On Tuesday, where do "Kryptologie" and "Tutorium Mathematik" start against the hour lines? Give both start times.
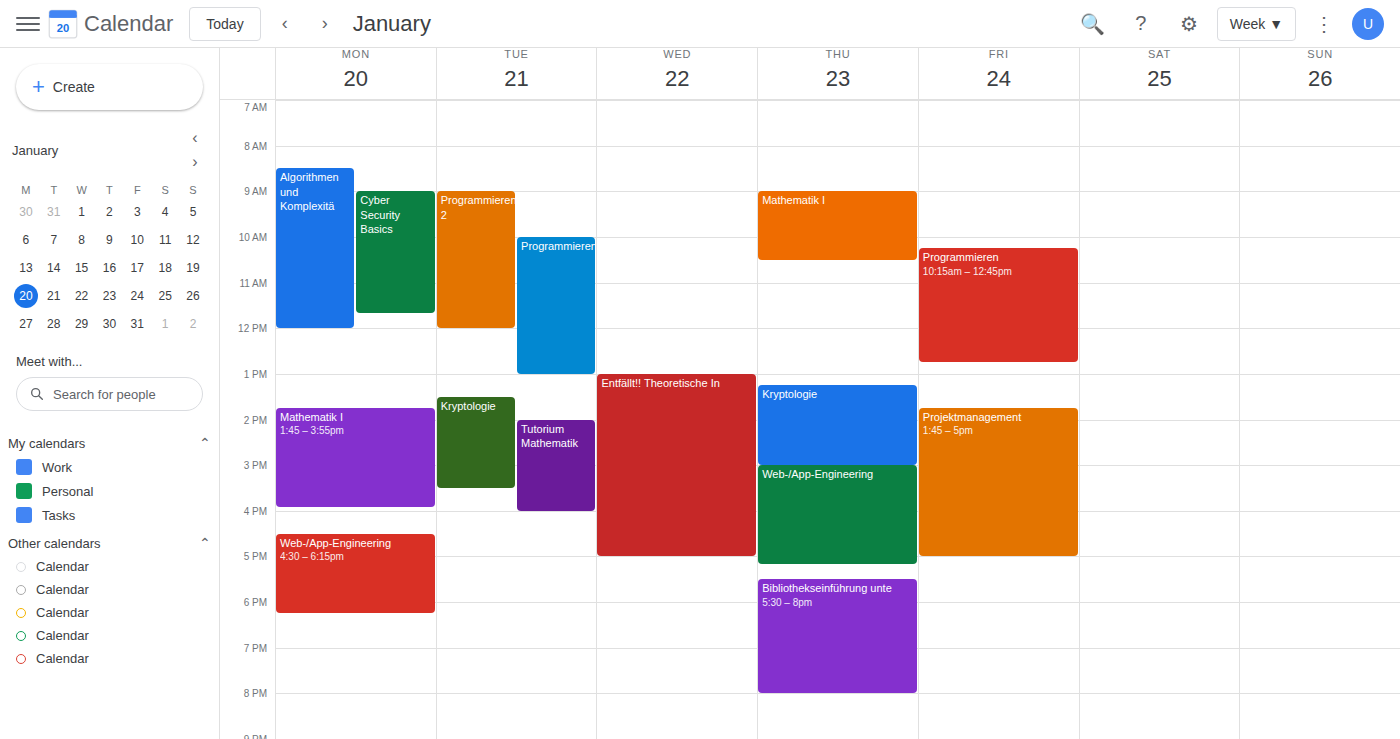
"Kryptologie": 1:30 PM, halfway between the 1 PM and 2 PM lines. "Tutorium Mathematik": 2:00 PM, exactly on the 2 PM line.